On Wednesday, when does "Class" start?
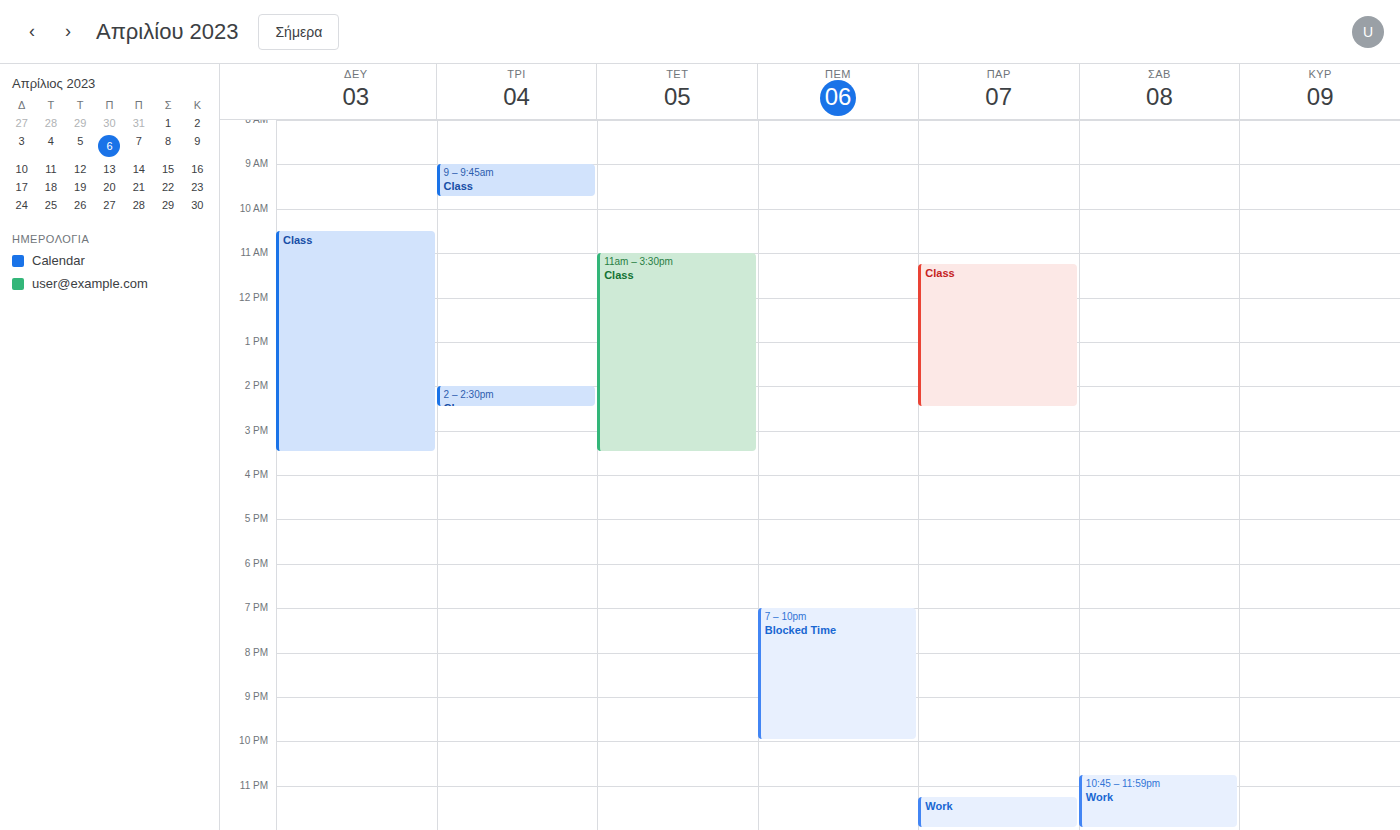
11:00 AM